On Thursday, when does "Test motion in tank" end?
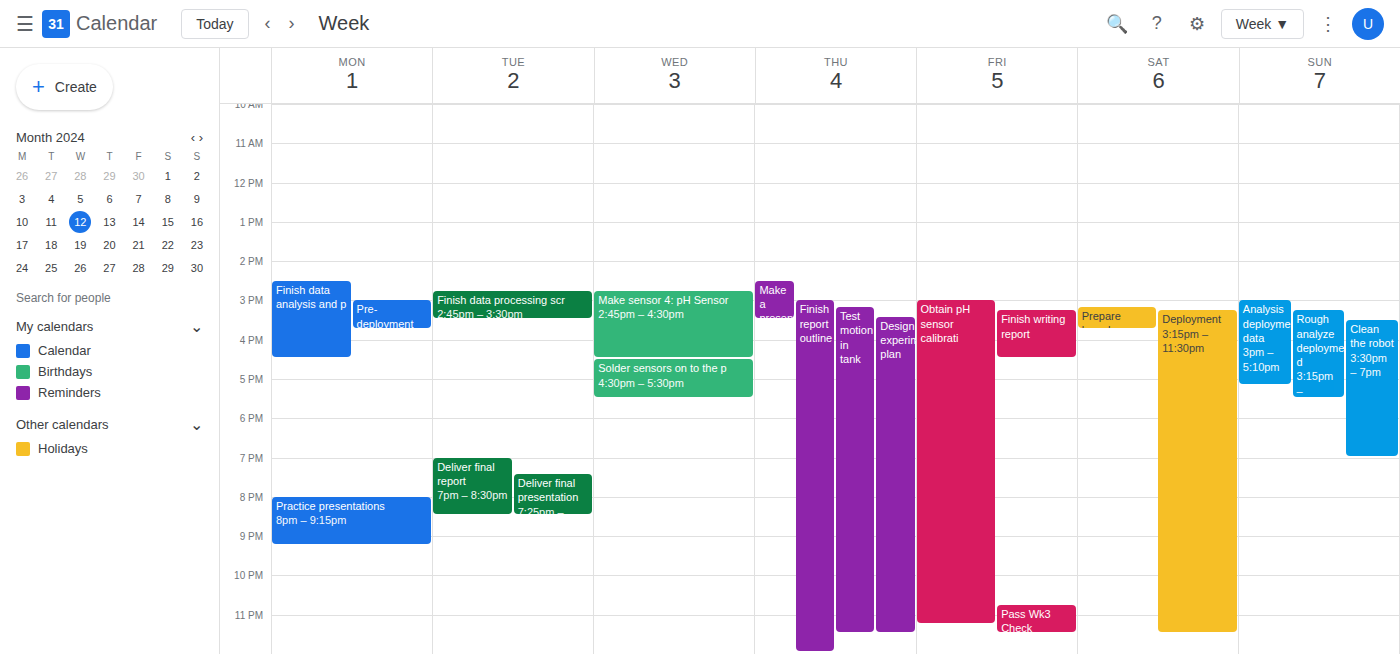
23:30